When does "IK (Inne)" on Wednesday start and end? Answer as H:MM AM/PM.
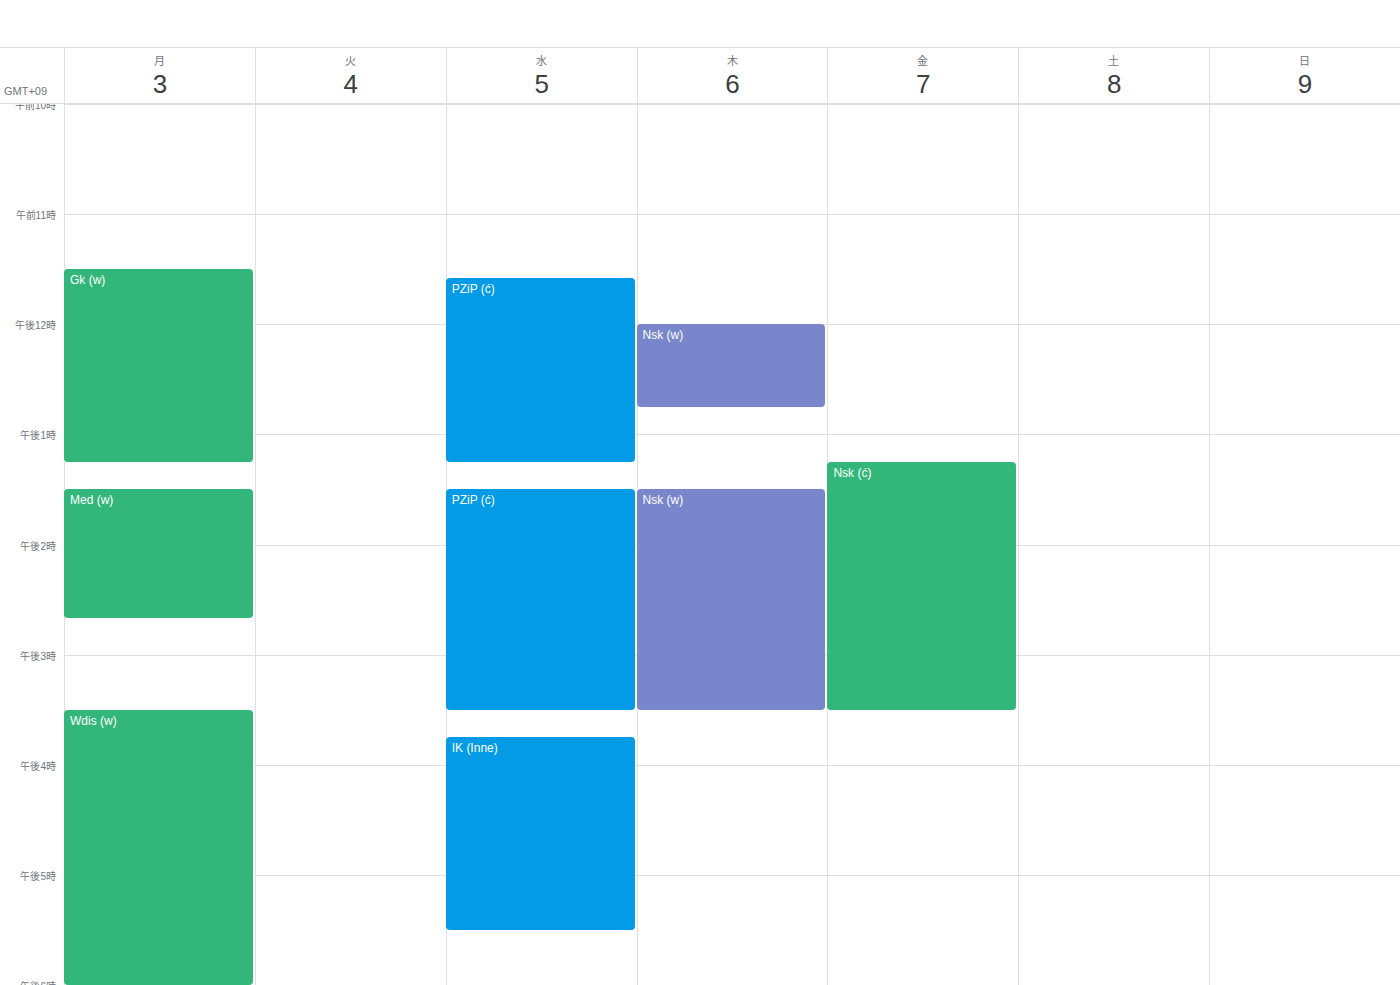
3:45 PM to 5:30 PM